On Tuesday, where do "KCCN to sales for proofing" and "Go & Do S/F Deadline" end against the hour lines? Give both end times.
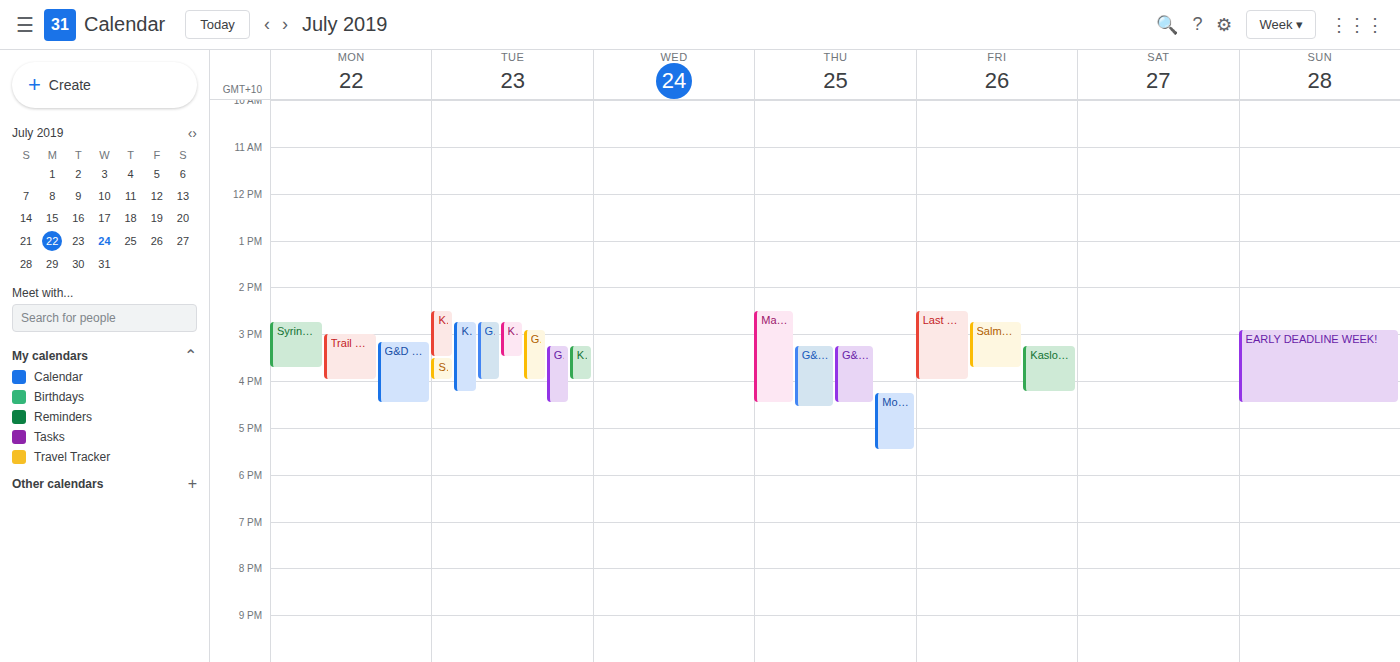
"KCCN to sales for proofing": 3:30 PM, halfway between the 3 PM and 4 PM lines. "Go & Do S/F Deadline": 4:00 PM, exactly on the 4 PM line.